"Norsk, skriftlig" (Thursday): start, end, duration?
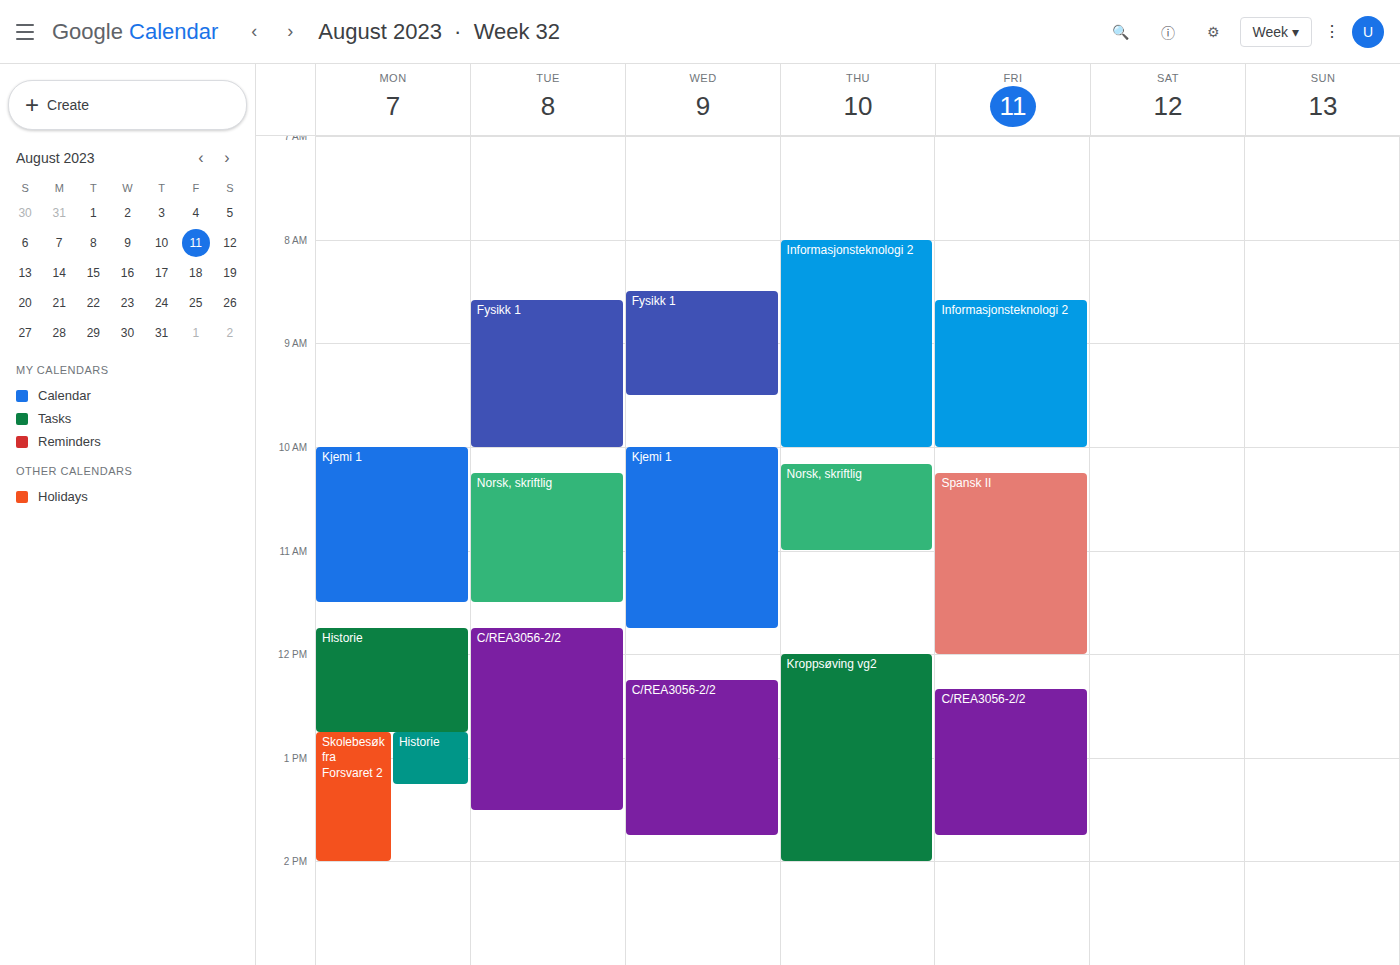
10:10 to 11:00, 50 minutes